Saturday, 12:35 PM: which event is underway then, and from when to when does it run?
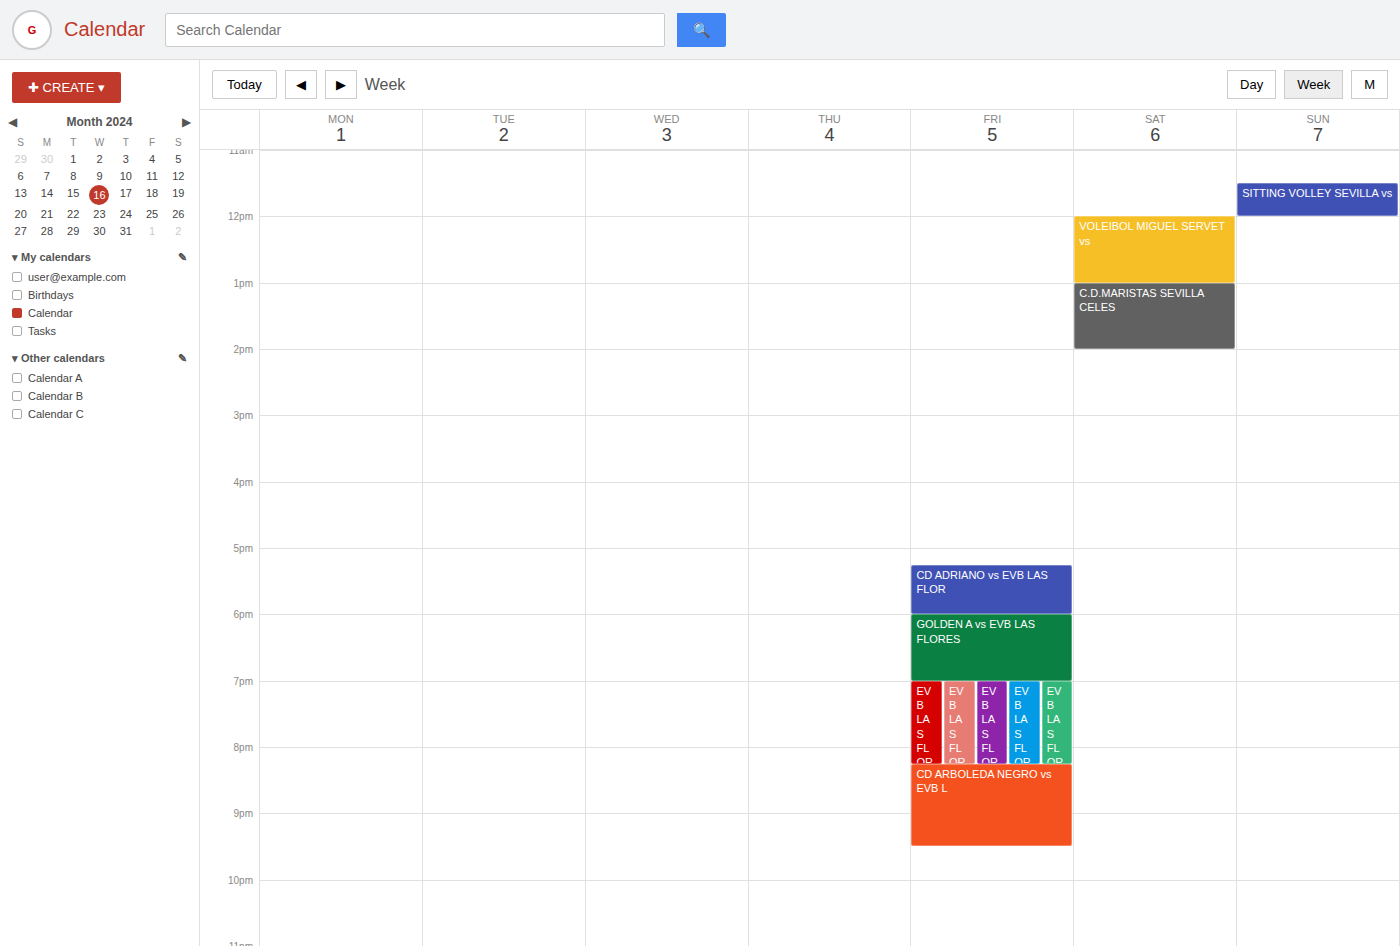
"VOLEIBOL MIGUEL SERVET vs", 12:00 PM to 1:00 PM